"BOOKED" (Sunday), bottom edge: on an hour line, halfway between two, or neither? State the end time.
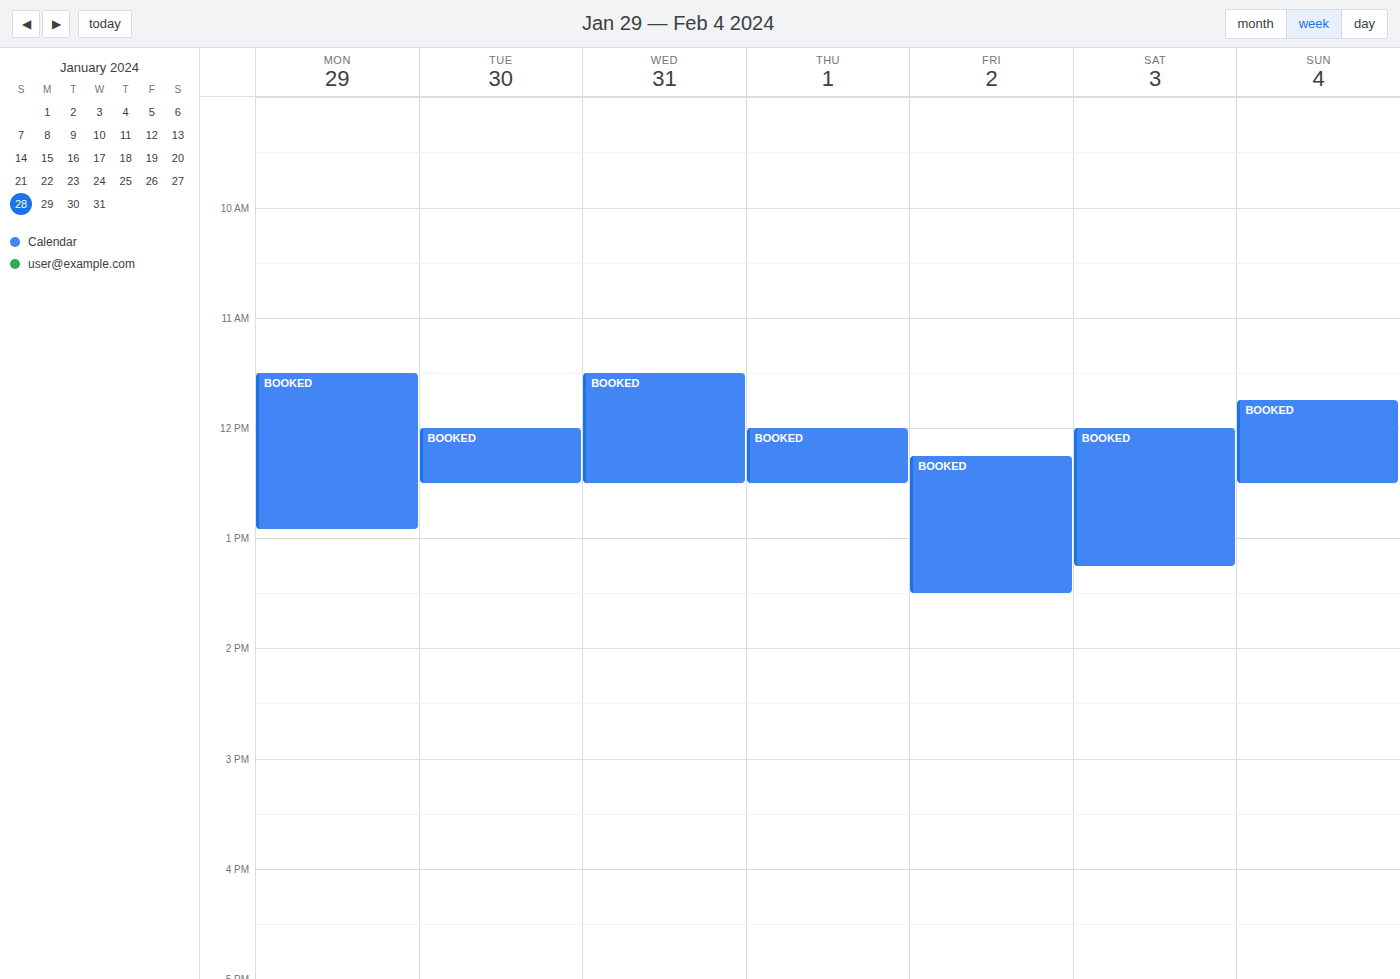
12:30 PM -- halfway between the 12 PM and 1 PM lines.